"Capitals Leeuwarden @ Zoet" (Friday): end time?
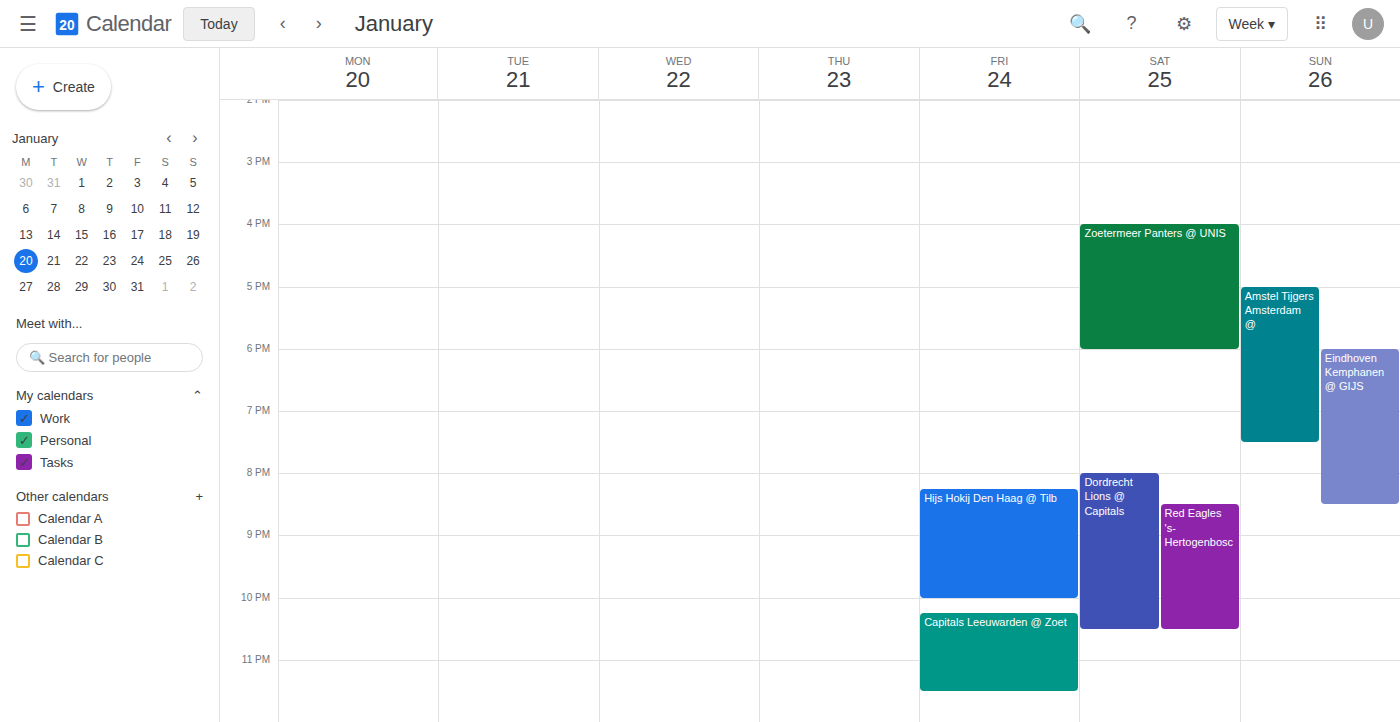
11:30 PM